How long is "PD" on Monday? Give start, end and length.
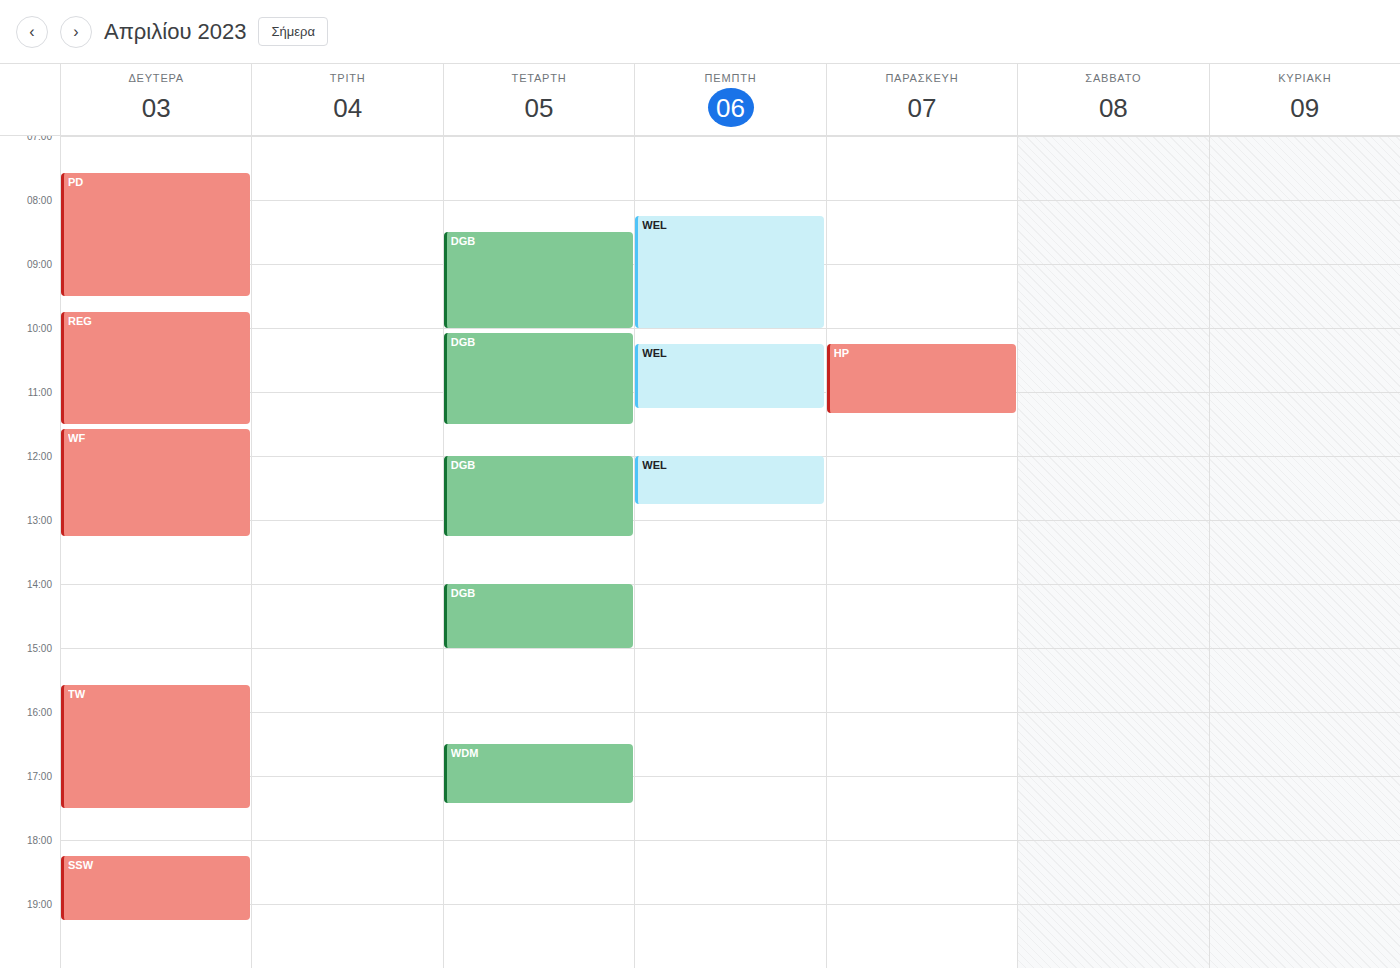
7:35 AM to 9:30 AM, 1 hour 55 minutes